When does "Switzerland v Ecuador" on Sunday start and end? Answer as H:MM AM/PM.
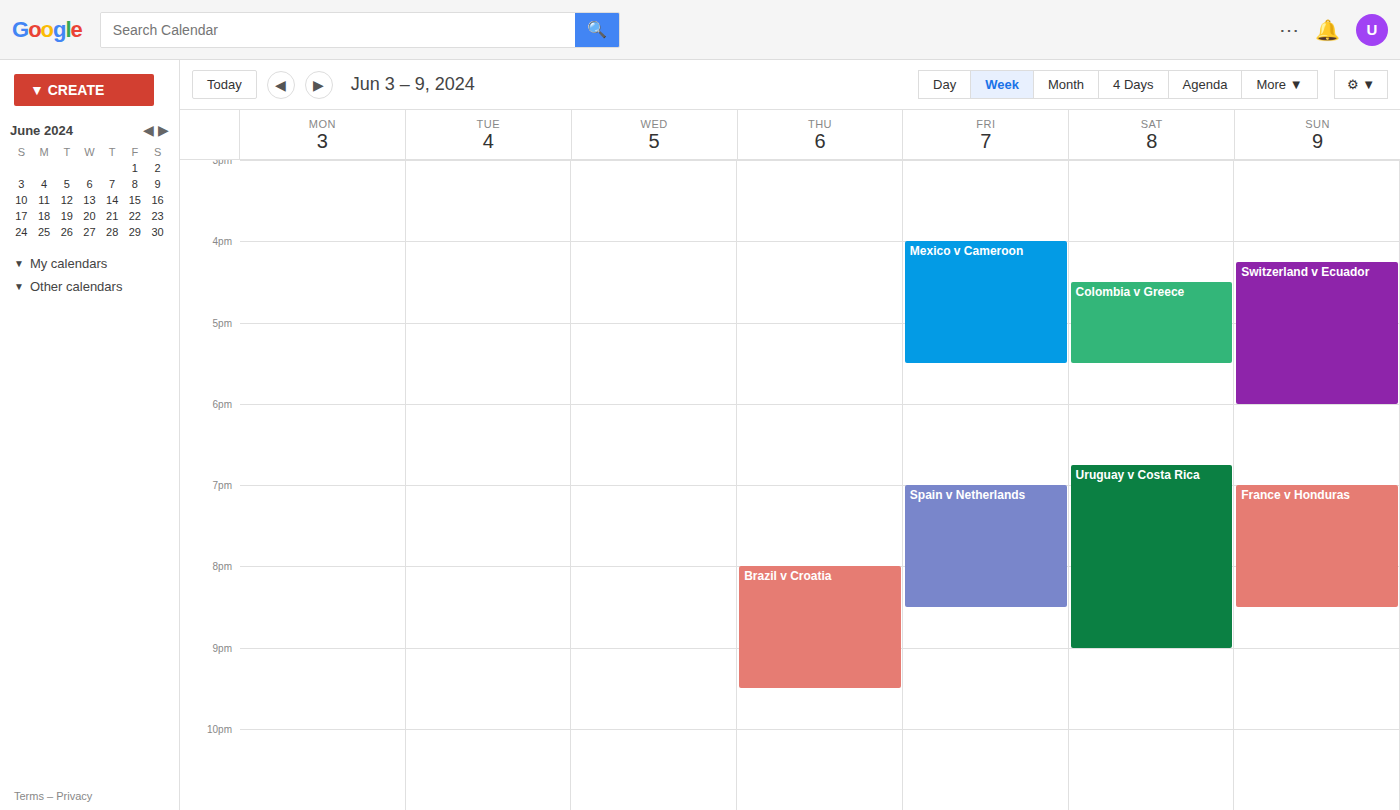
4:15 PM to 6:00 PM